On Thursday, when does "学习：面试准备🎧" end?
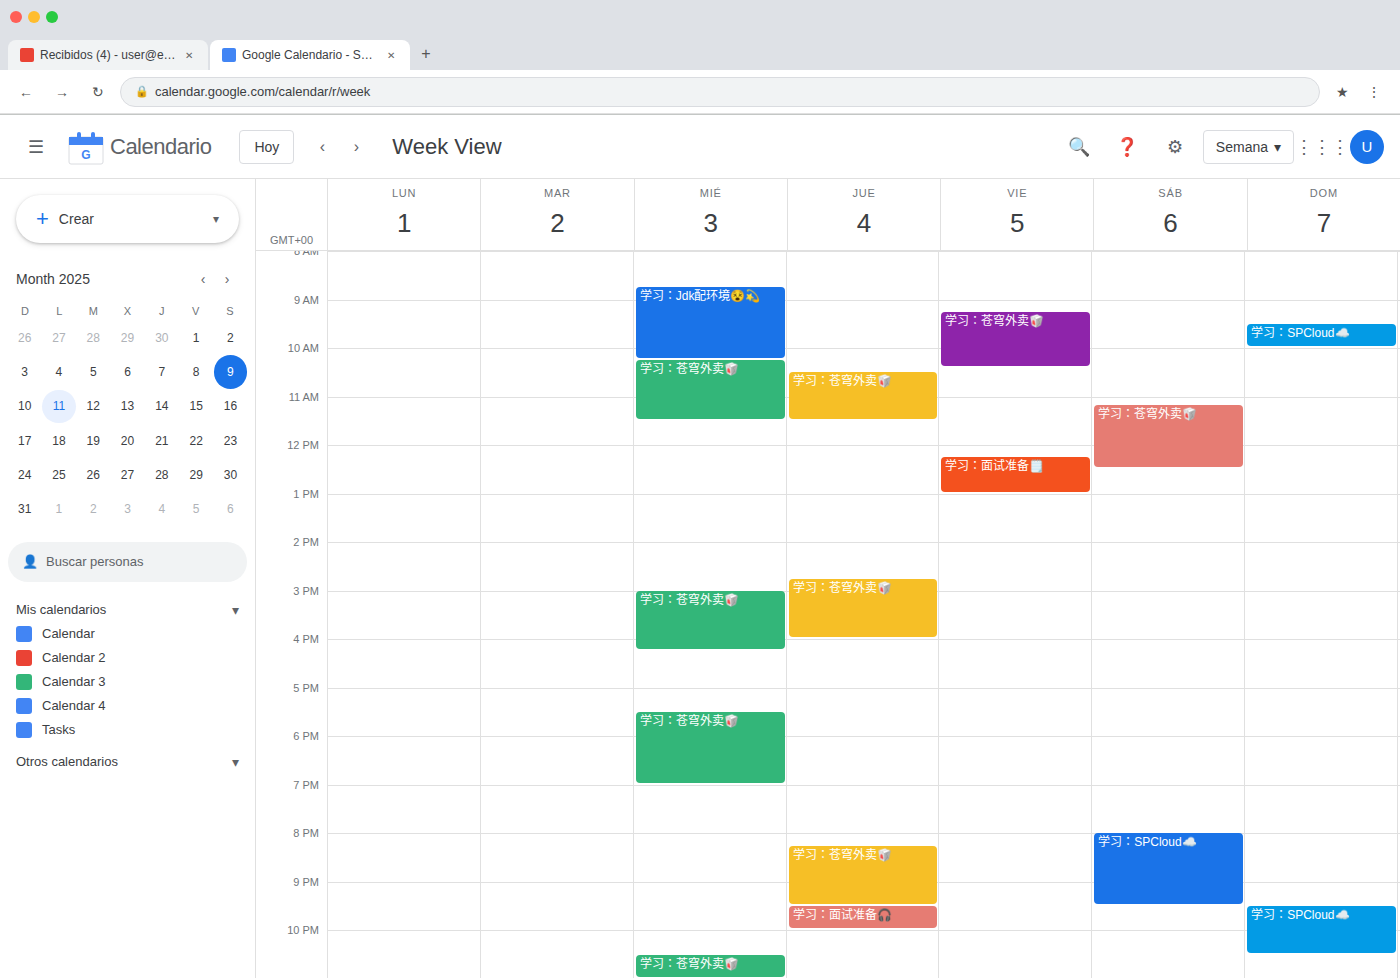
10:00 PM